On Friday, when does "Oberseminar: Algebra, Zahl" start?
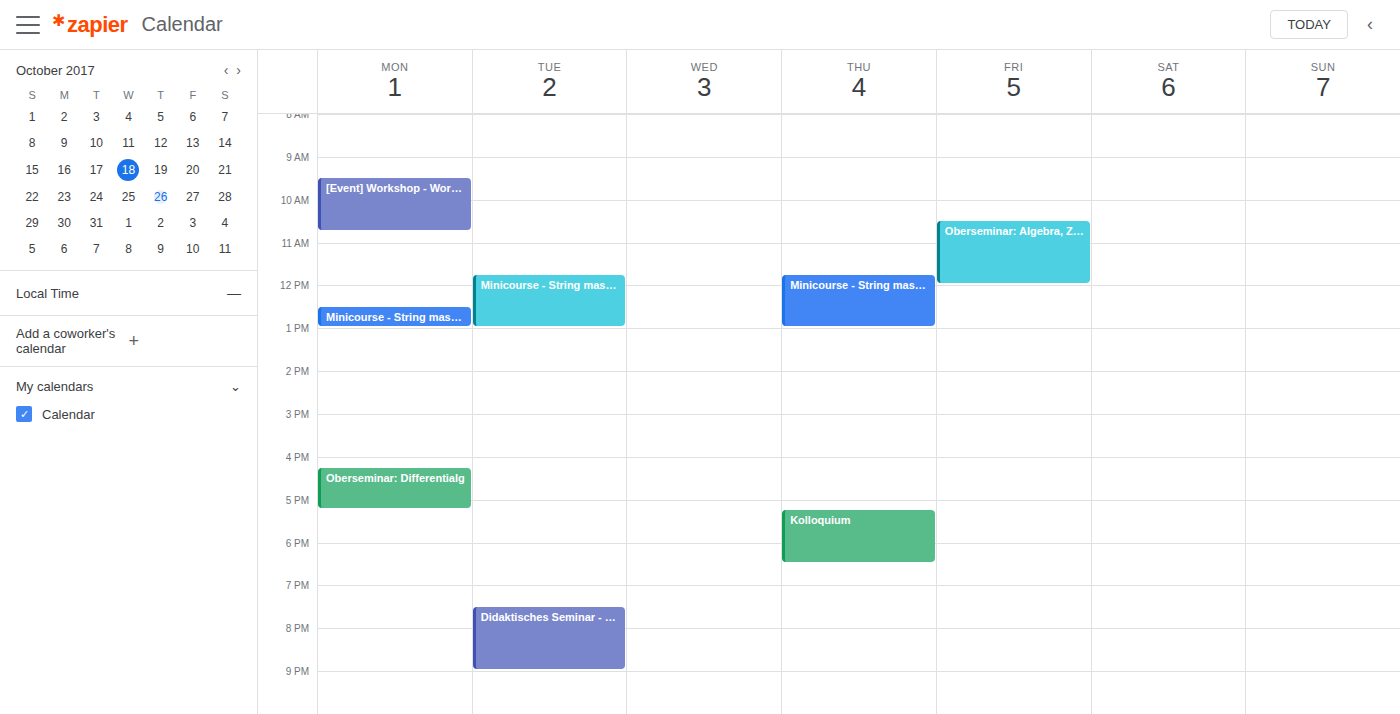
10:30